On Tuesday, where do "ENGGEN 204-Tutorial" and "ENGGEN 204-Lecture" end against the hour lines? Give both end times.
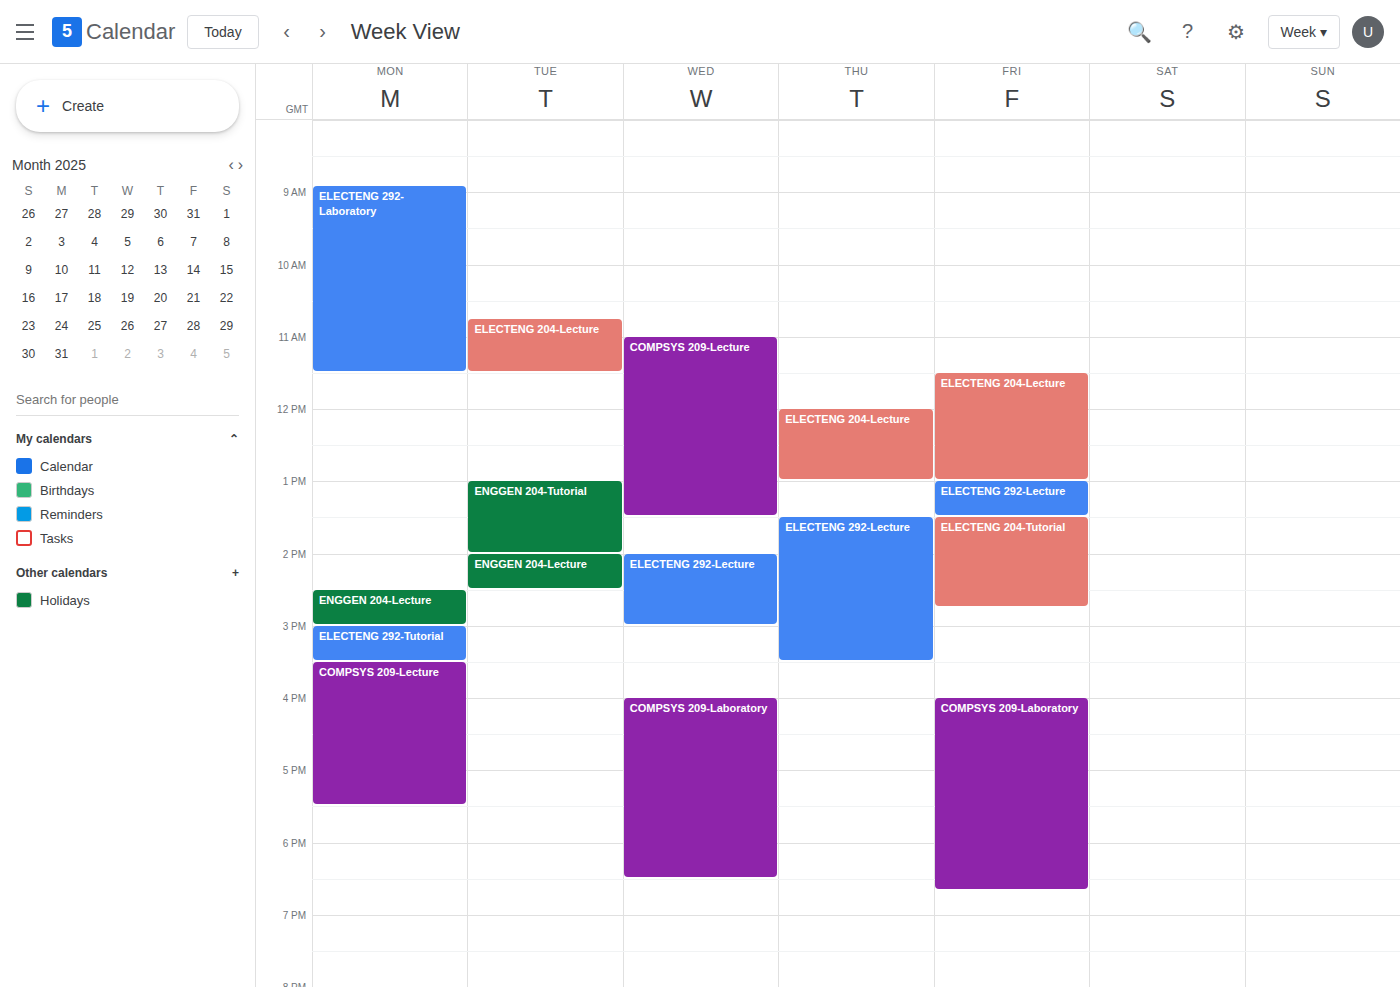
"ENGGEN 204-Tutorial": 2:00 PM, exactly on the 2 PM line. "ENGGEN 204-Lecture": 2:30 PM, halfway between the 2 PM and 3 PM lines.